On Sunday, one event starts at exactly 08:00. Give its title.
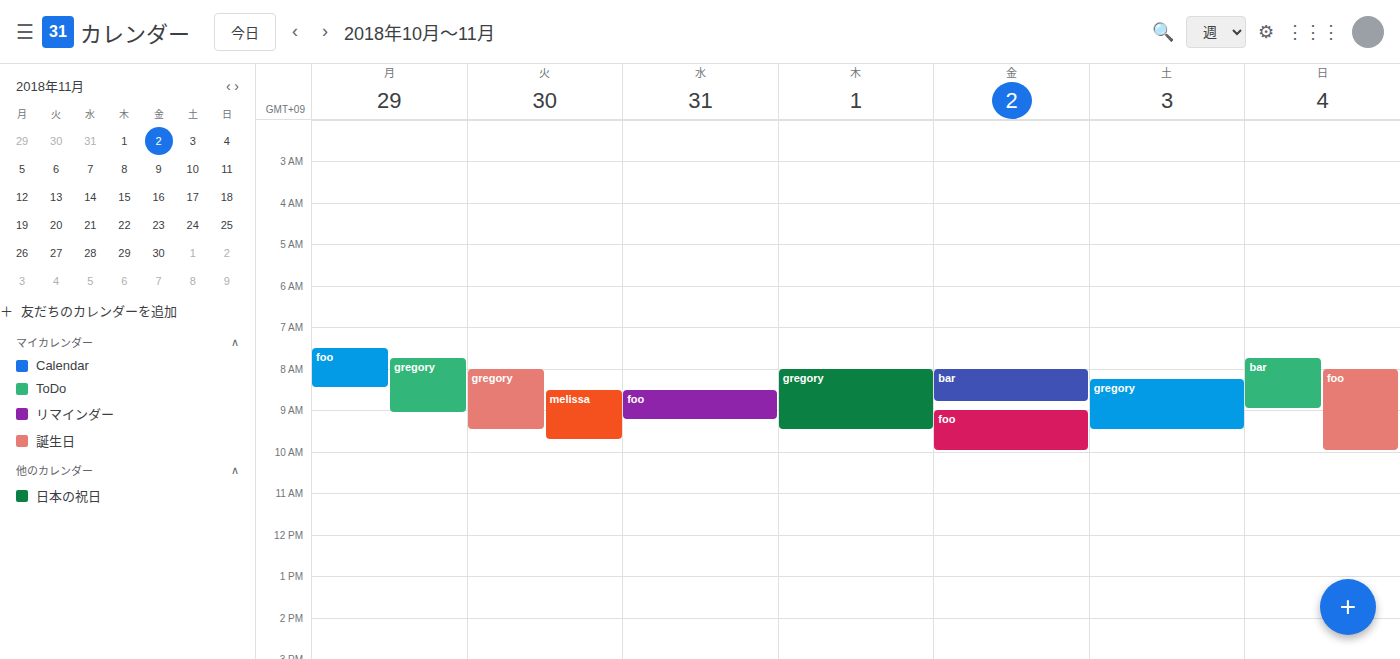
"foo"